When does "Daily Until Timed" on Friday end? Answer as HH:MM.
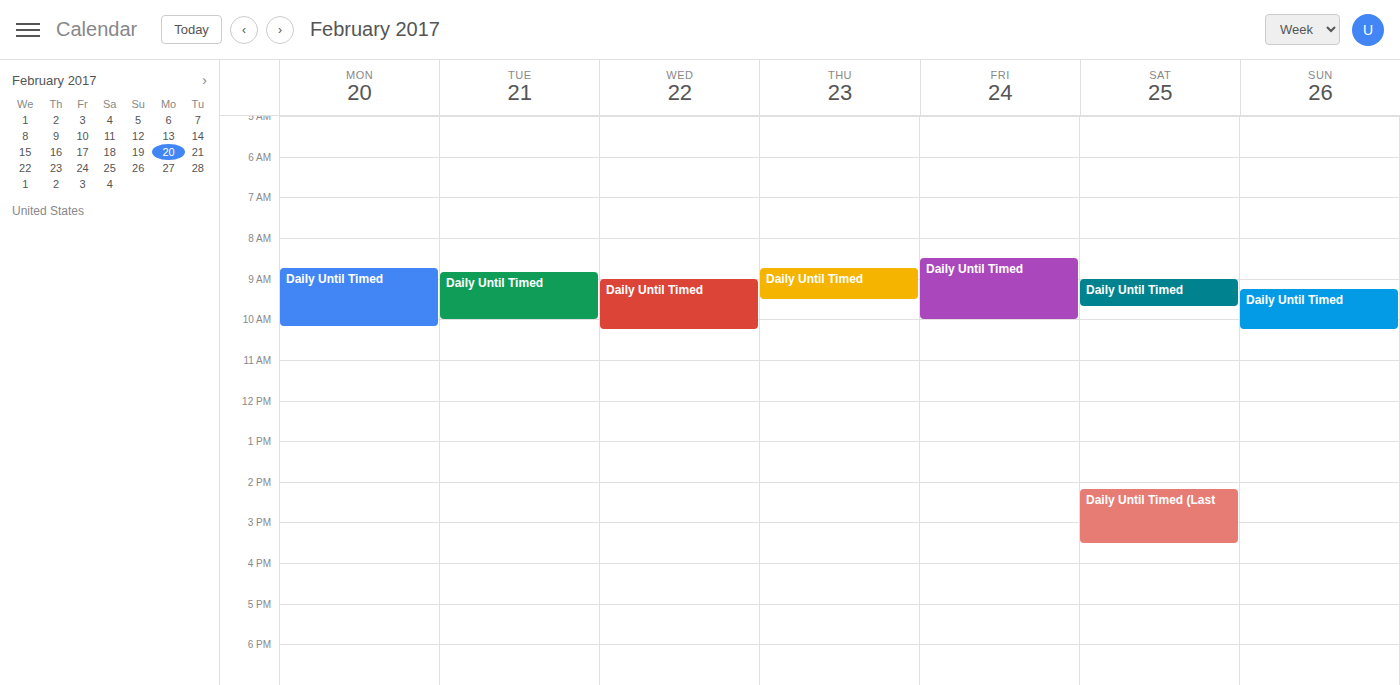
10:00